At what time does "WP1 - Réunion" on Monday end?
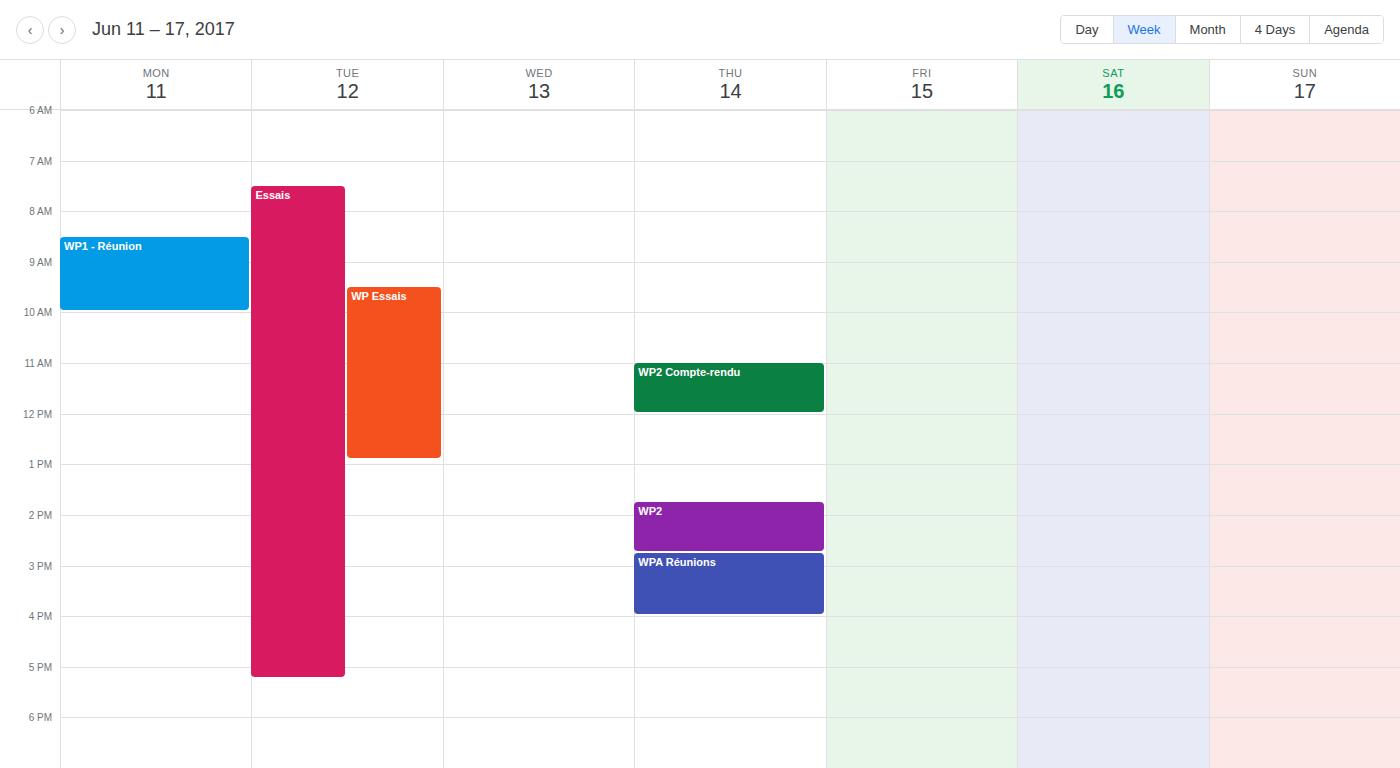
10:00 AM